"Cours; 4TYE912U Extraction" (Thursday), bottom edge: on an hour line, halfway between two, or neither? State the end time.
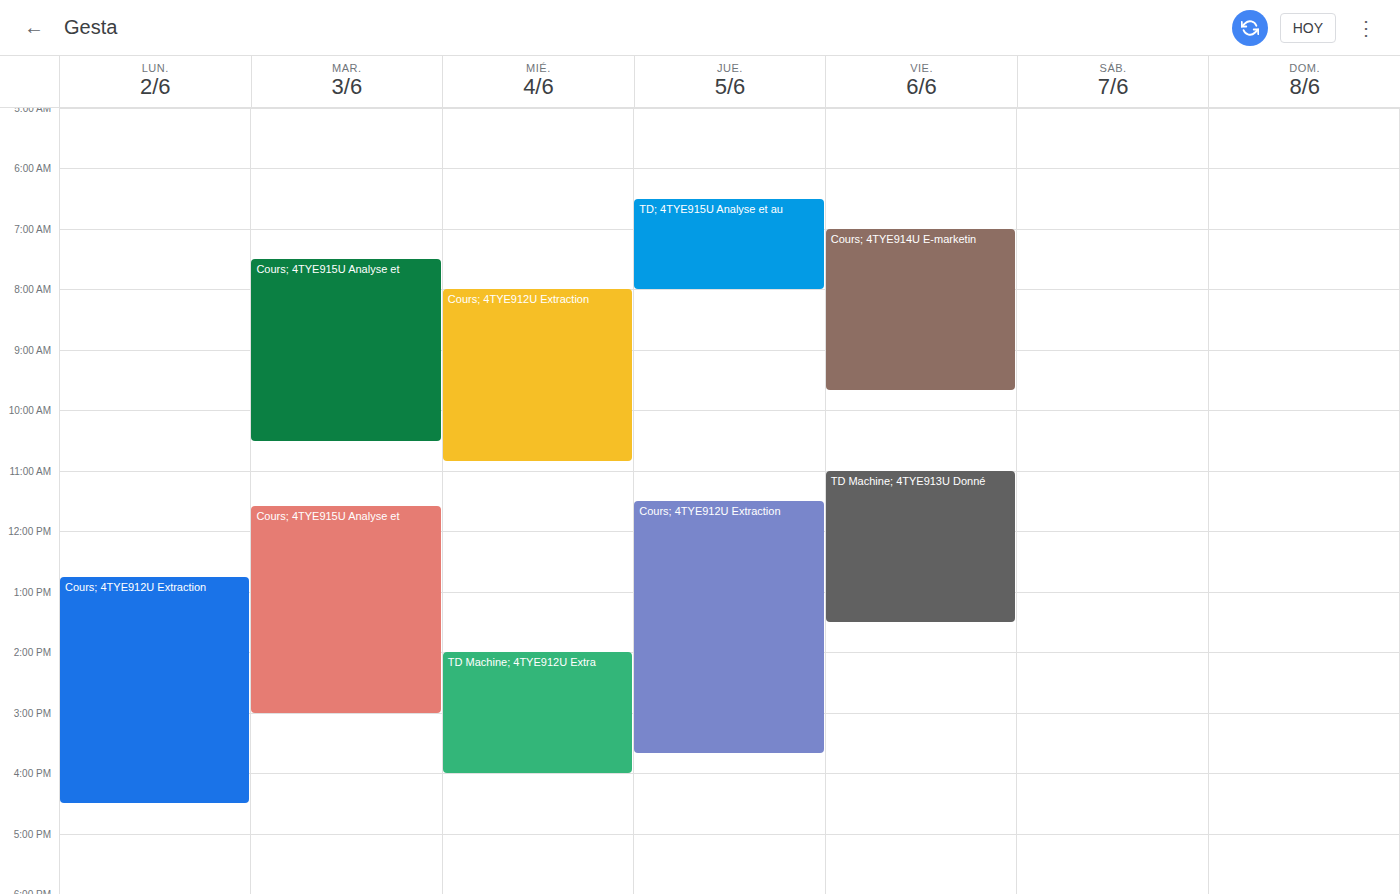
3:40 PM -- neither: 40 minutes below the 3 PM line and 20 minutes above the 4 PM line.